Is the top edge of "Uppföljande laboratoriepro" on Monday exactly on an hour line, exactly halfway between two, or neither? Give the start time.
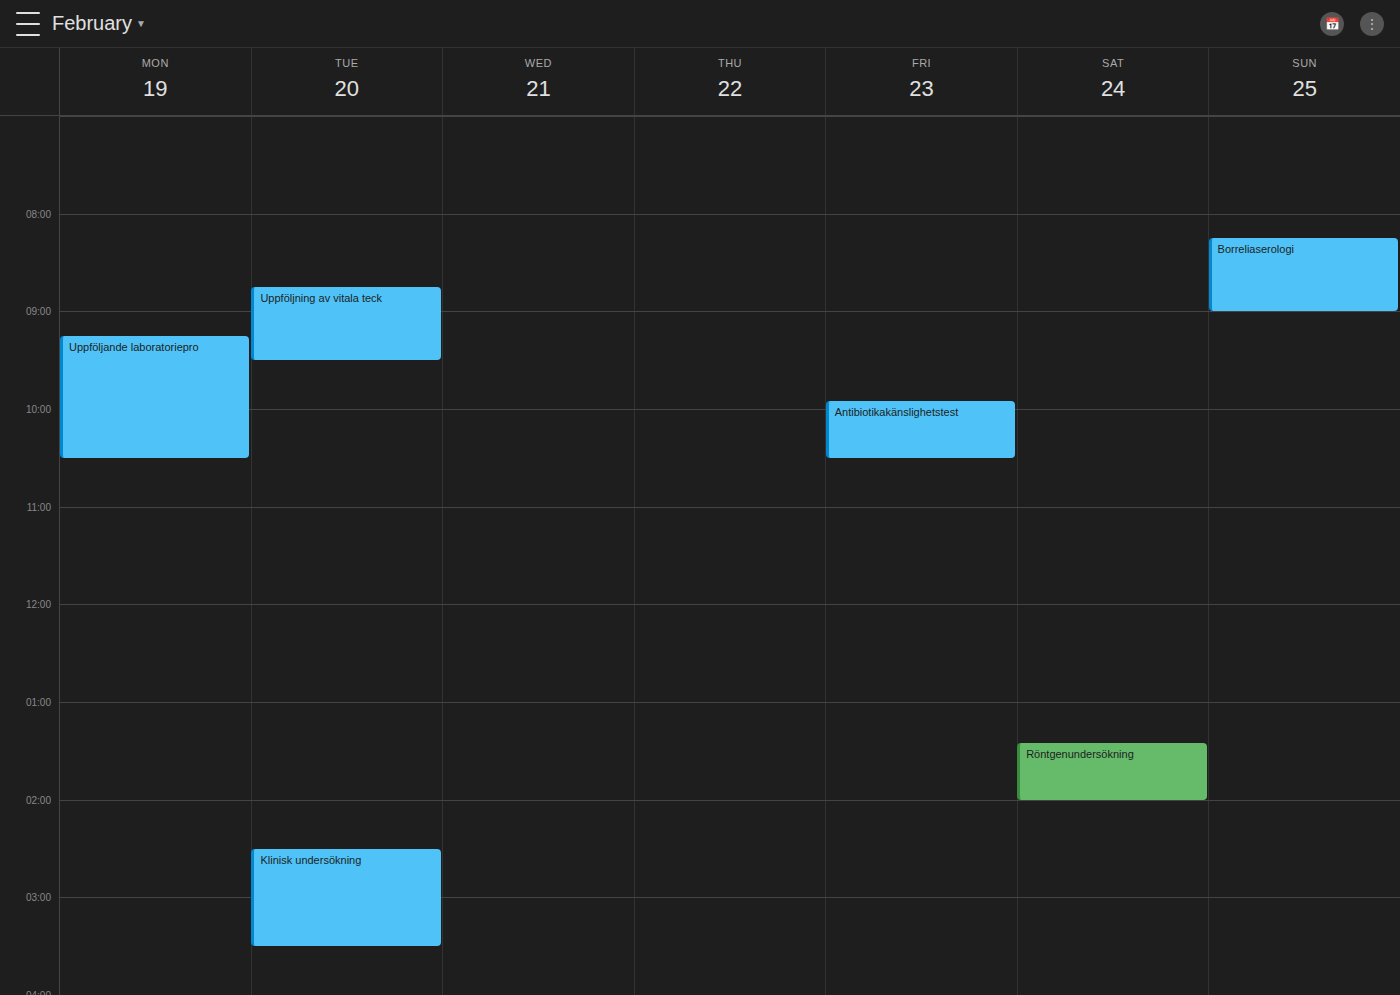
9:15 AM -- neither: a quarter of the way from the 9 AM line to the 10 AM line.